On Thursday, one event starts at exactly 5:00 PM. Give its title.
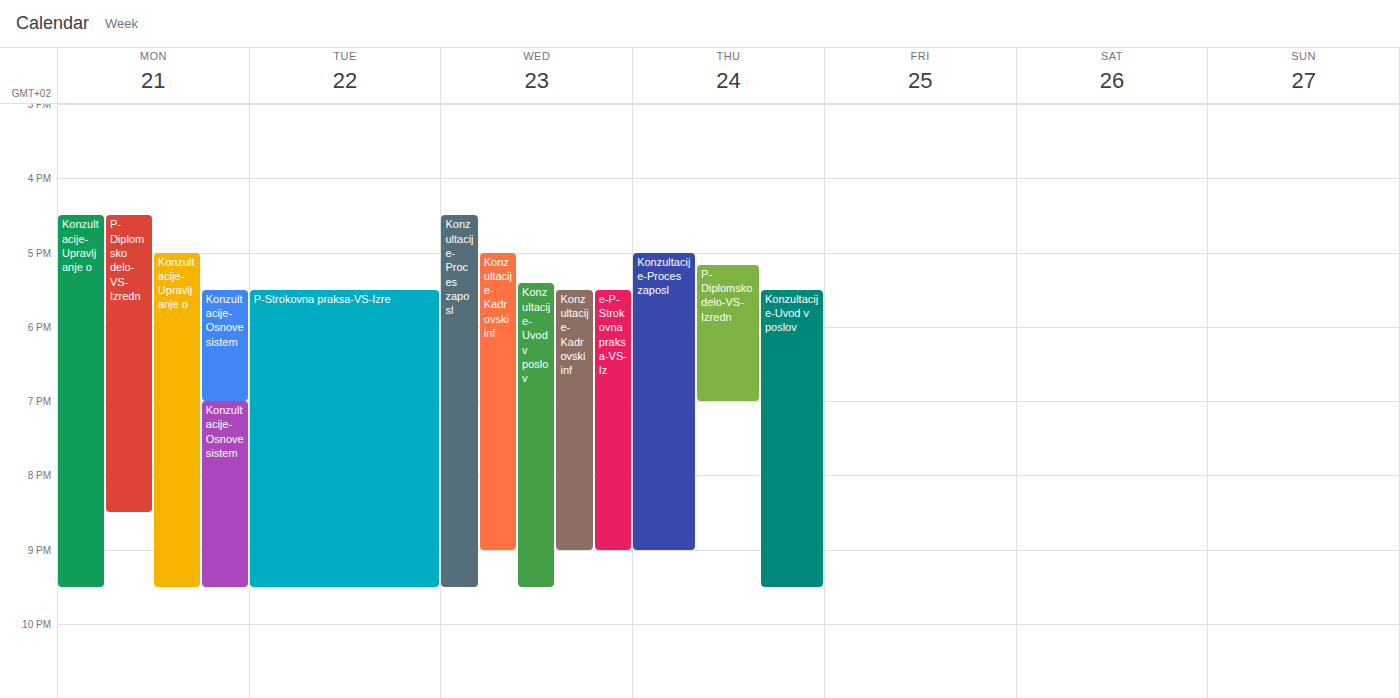
"Konzultacije-Proces zaposl"